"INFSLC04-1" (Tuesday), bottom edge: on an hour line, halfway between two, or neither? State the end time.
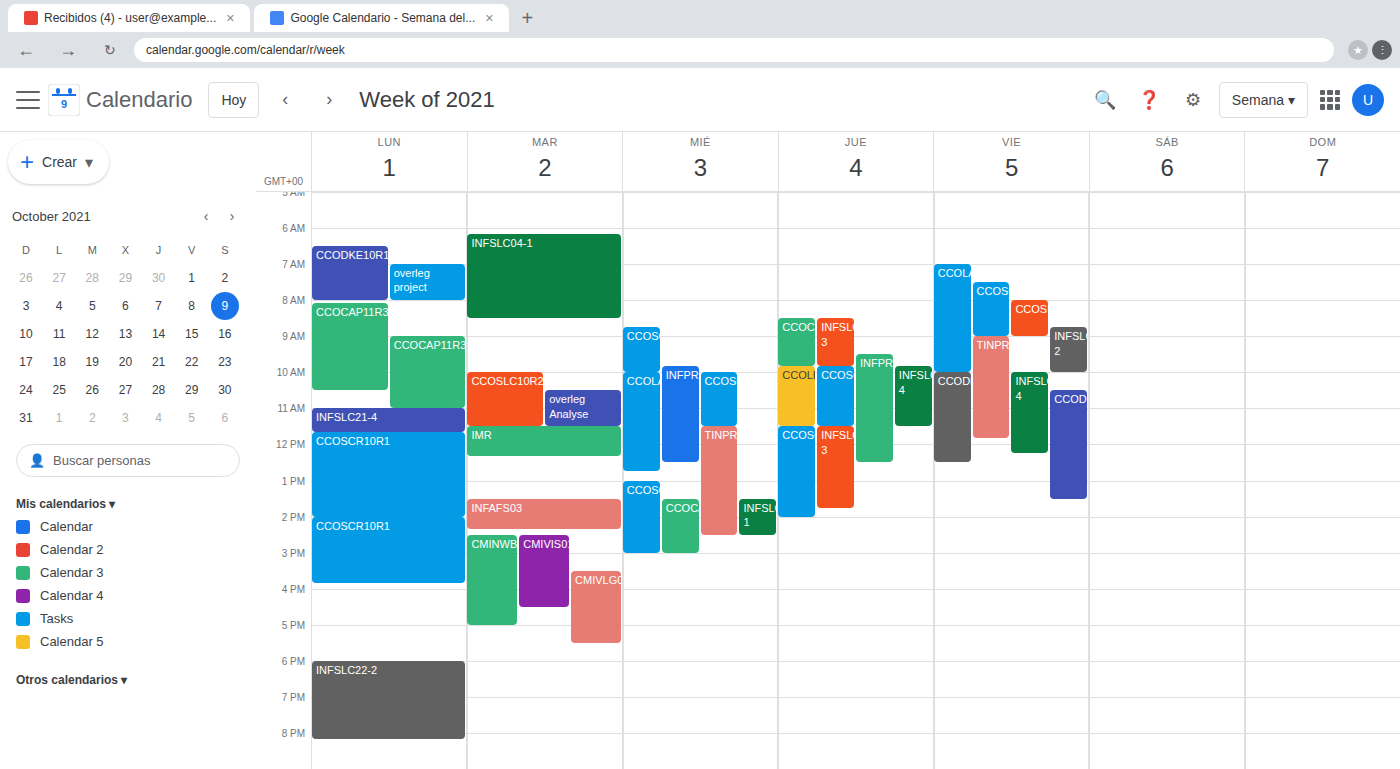
8:30 AM -- halfway between the 8 AM and 9 AM lines.